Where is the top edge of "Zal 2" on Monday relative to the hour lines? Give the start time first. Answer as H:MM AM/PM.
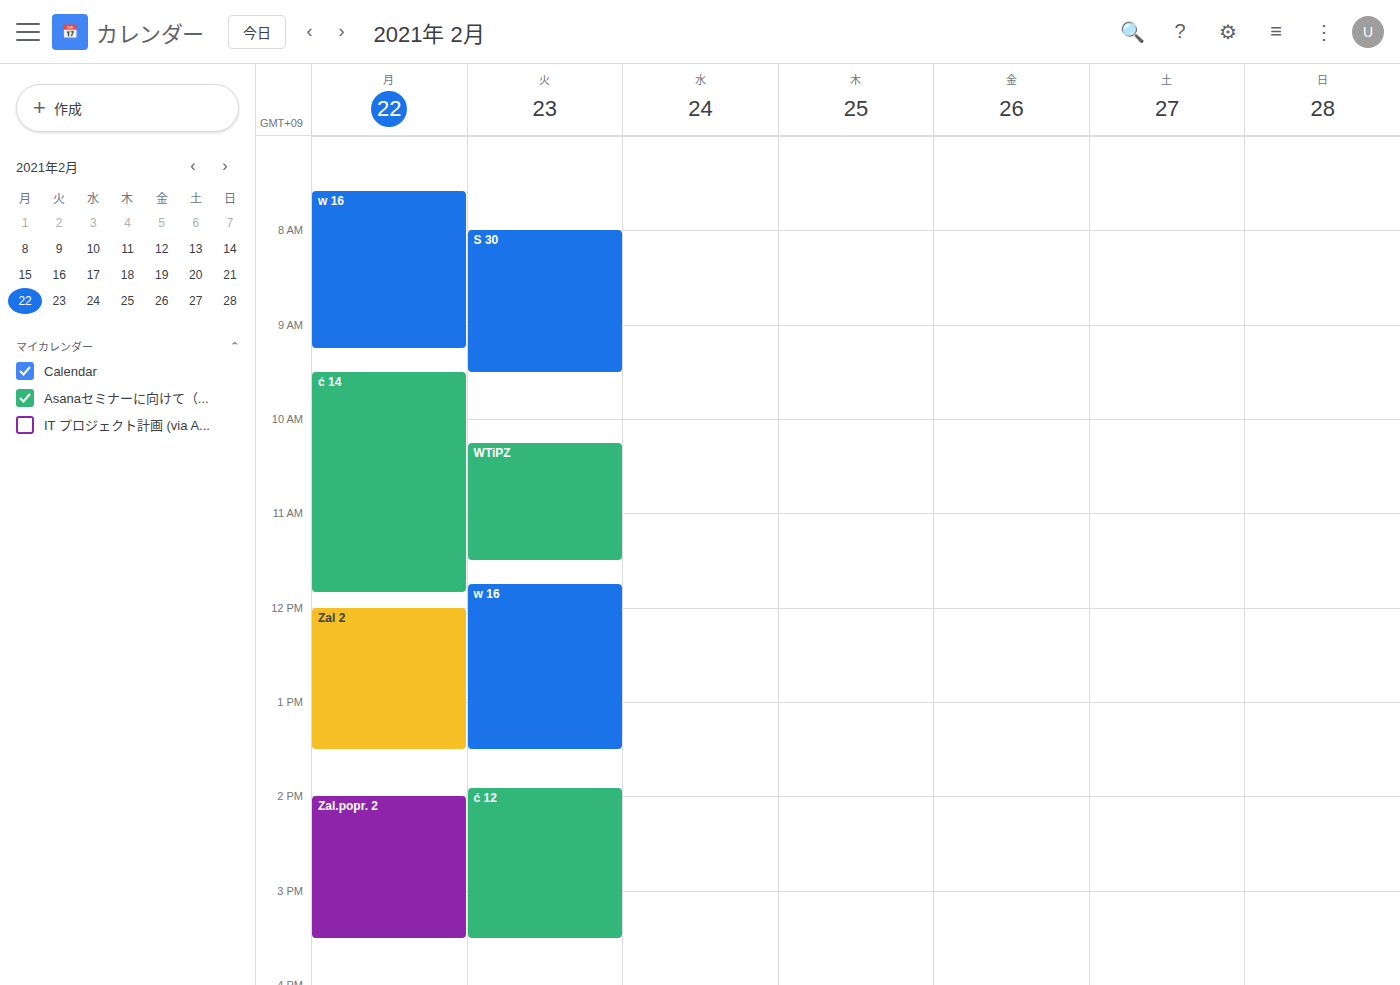
12:00 PM -- exactly on the 12 PM line.